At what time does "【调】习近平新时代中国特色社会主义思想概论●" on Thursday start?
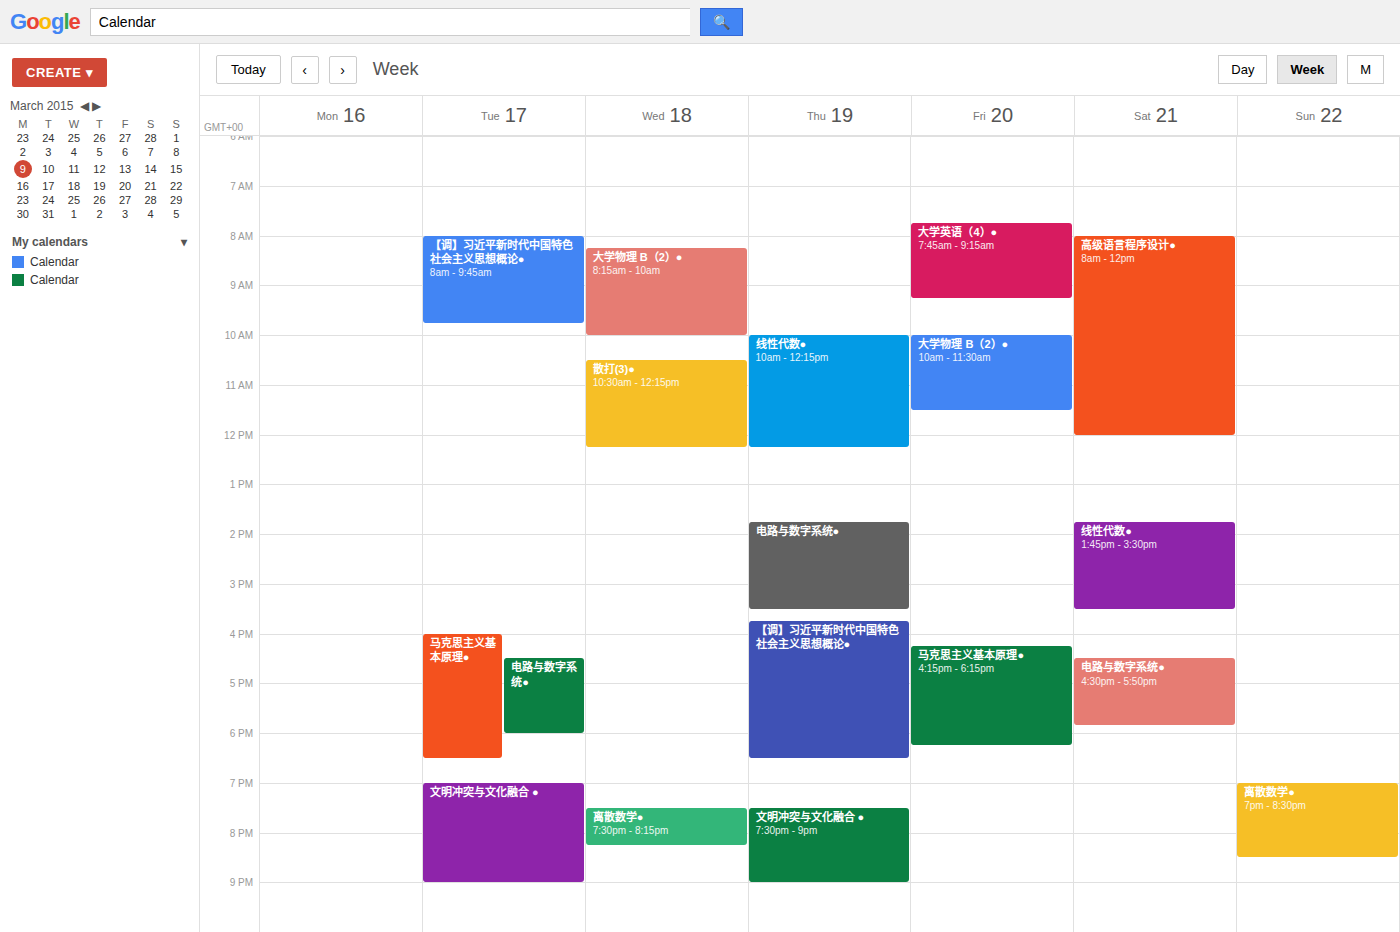
15:45